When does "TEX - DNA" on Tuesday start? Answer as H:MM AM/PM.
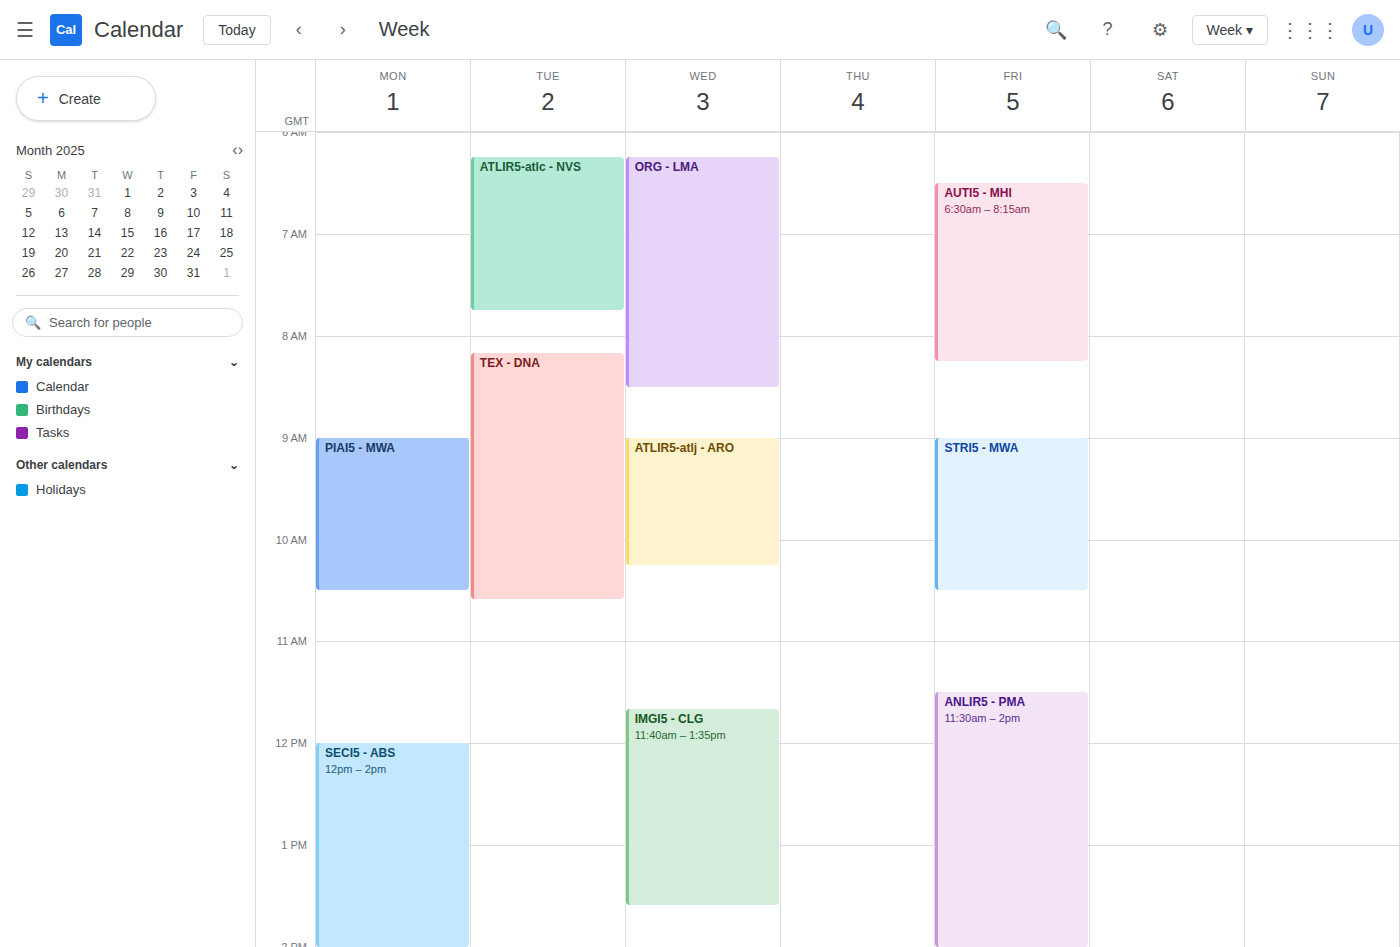
8:10 AM